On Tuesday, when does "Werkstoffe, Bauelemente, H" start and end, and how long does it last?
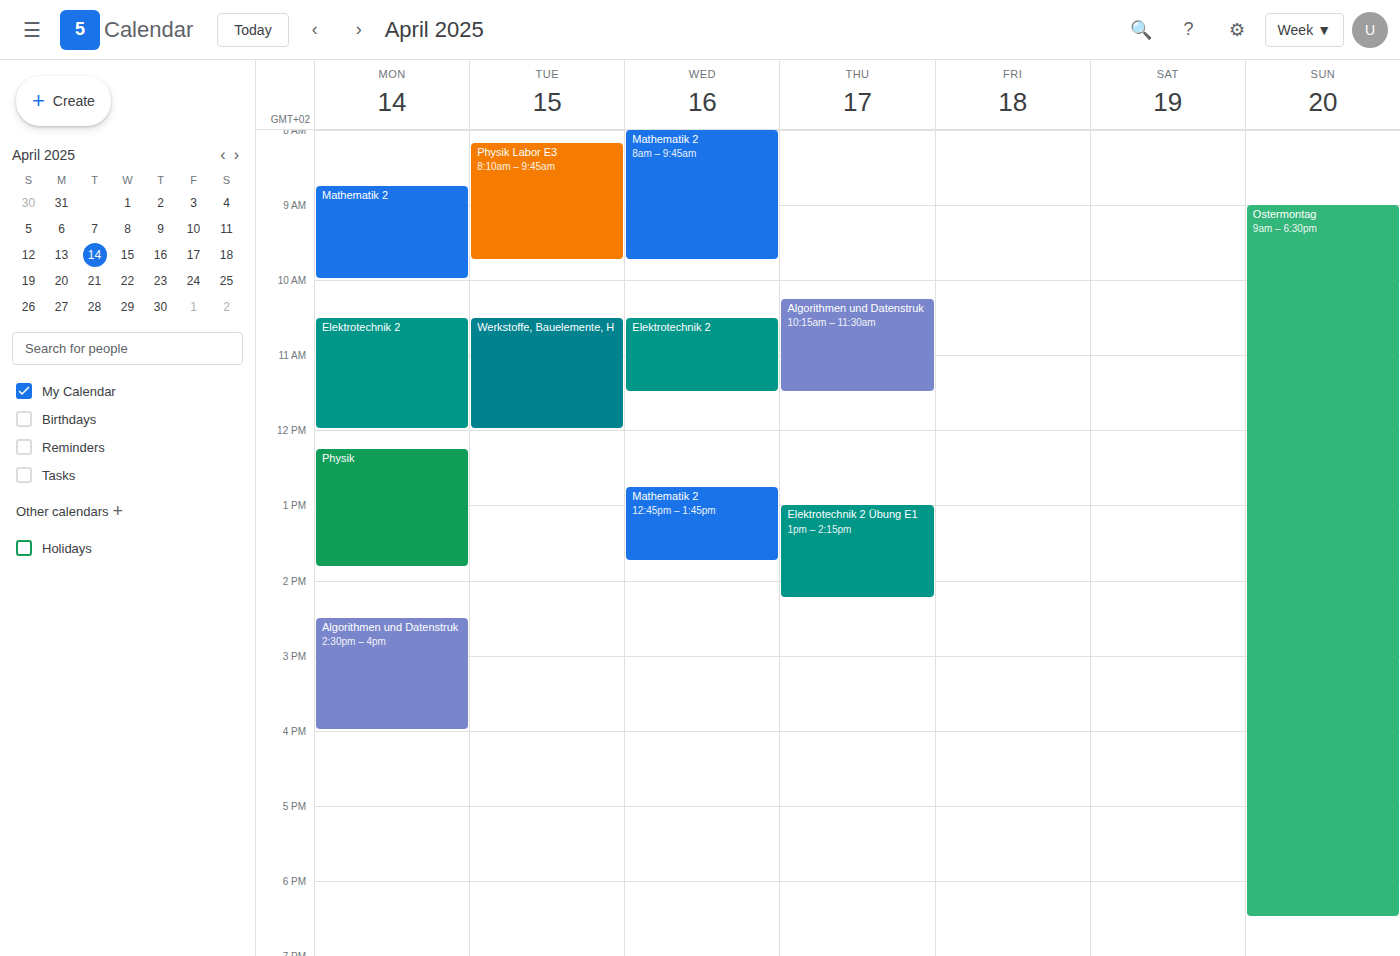
10:30 AM to 12:00 PM, 1 hour 30 minutes